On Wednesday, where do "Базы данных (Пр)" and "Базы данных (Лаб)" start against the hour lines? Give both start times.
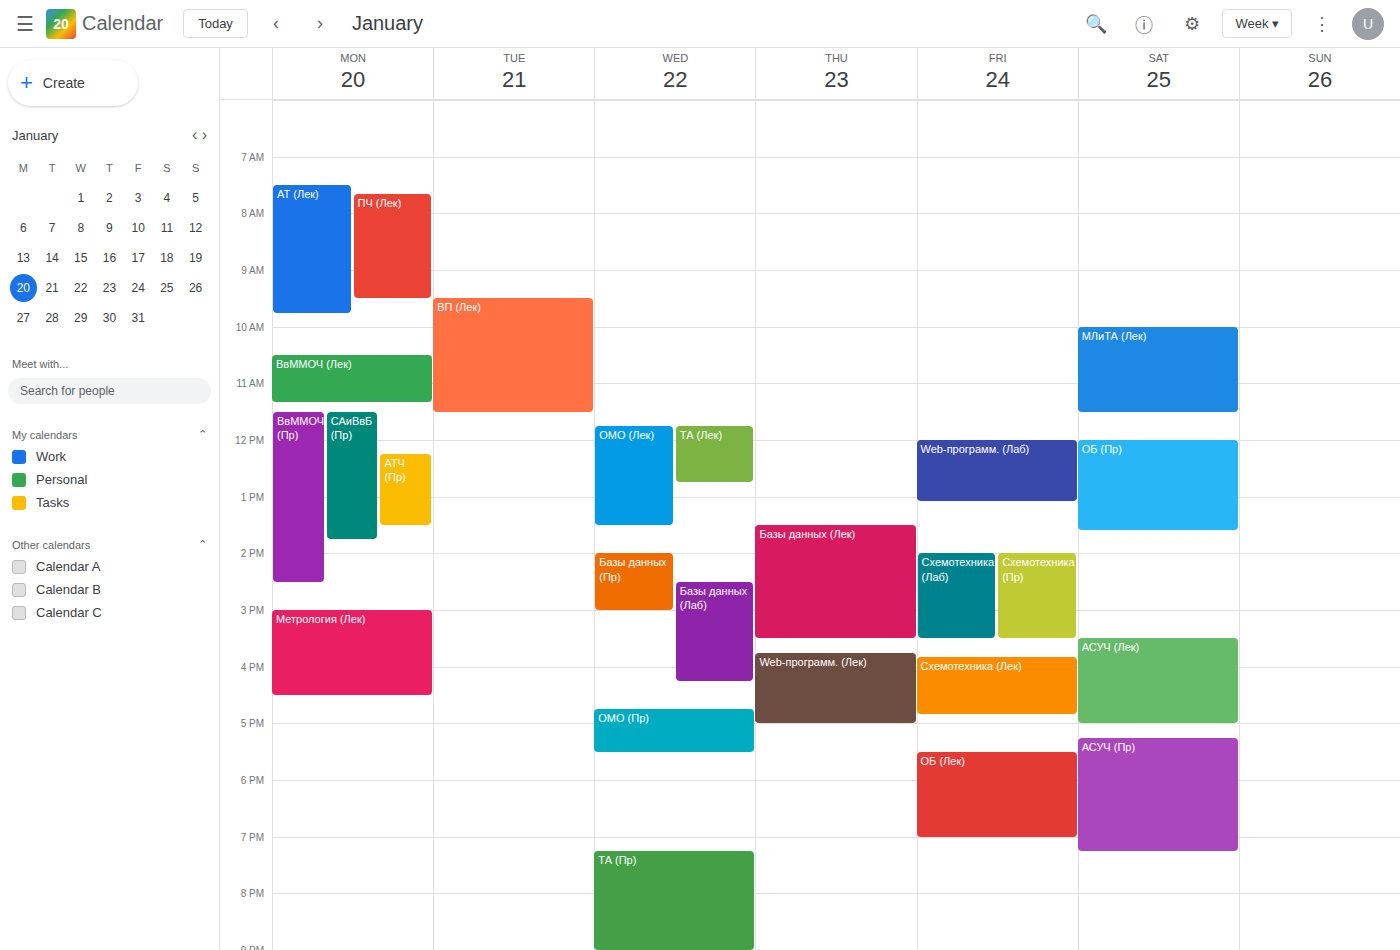
"Базы данных (Пр)": 2:00 PM, exactly on the 2 PM line. "Базы данных (Лаб)": 2:30 PM, halfway between the 2 PM and 3 PM lines.